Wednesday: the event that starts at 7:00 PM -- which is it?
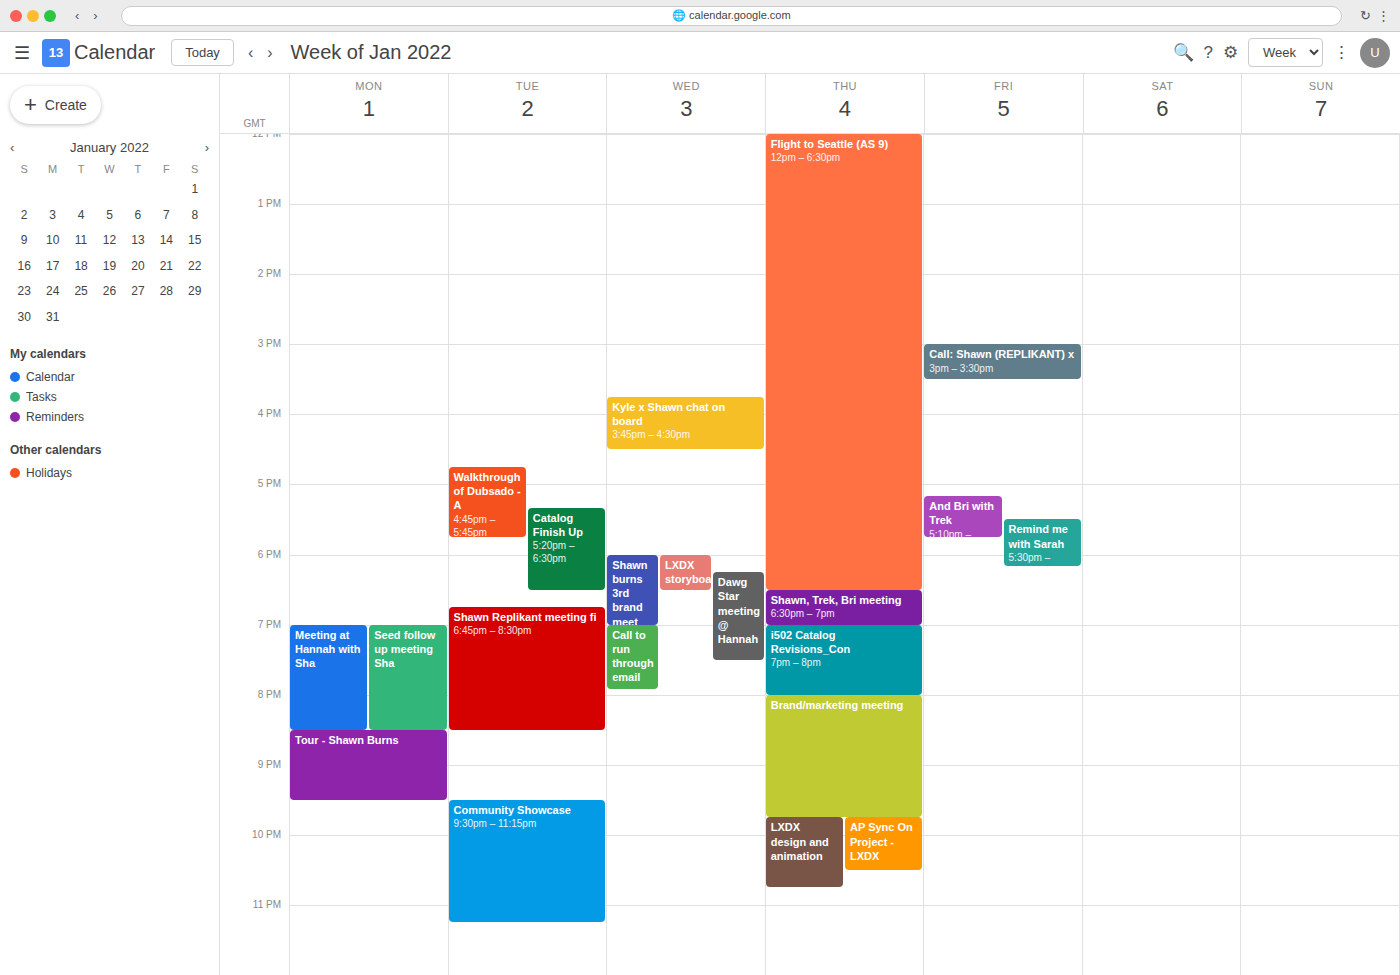
"Call to run through email"